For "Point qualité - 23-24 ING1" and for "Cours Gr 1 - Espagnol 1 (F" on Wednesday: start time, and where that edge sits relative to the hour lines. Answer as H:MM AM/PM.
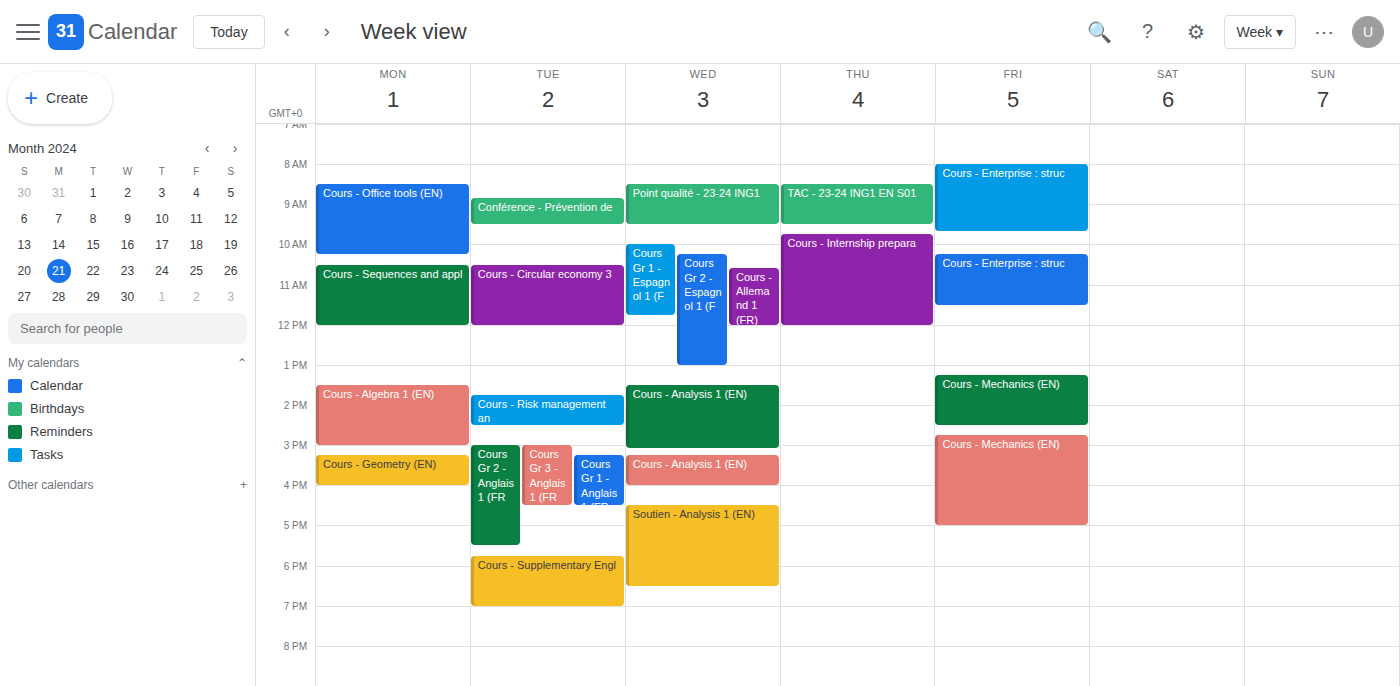
"Point qualité - 23-24 ING1": 8:30 AM, halfway between the 8 AM and 9 AM lines. "Cours Gr 1 - Espagnol 1 (F": 10:00 AM, exactly on the 10 AM line.